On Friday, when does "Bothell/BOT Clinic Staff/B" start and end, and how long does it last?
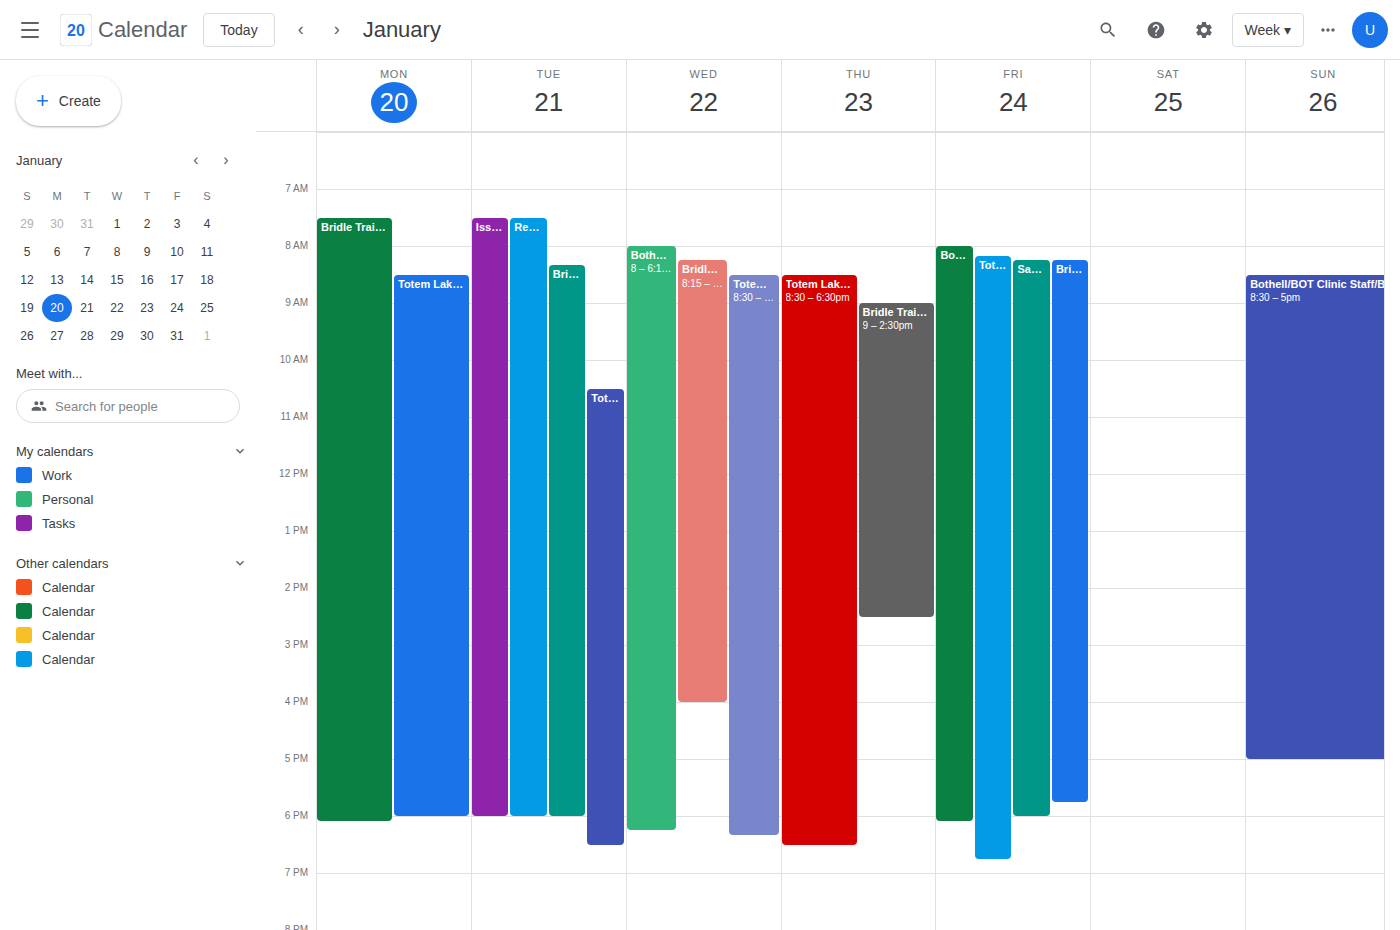
8:00 AM to 6:05 PM, 10 hours 5 minutes